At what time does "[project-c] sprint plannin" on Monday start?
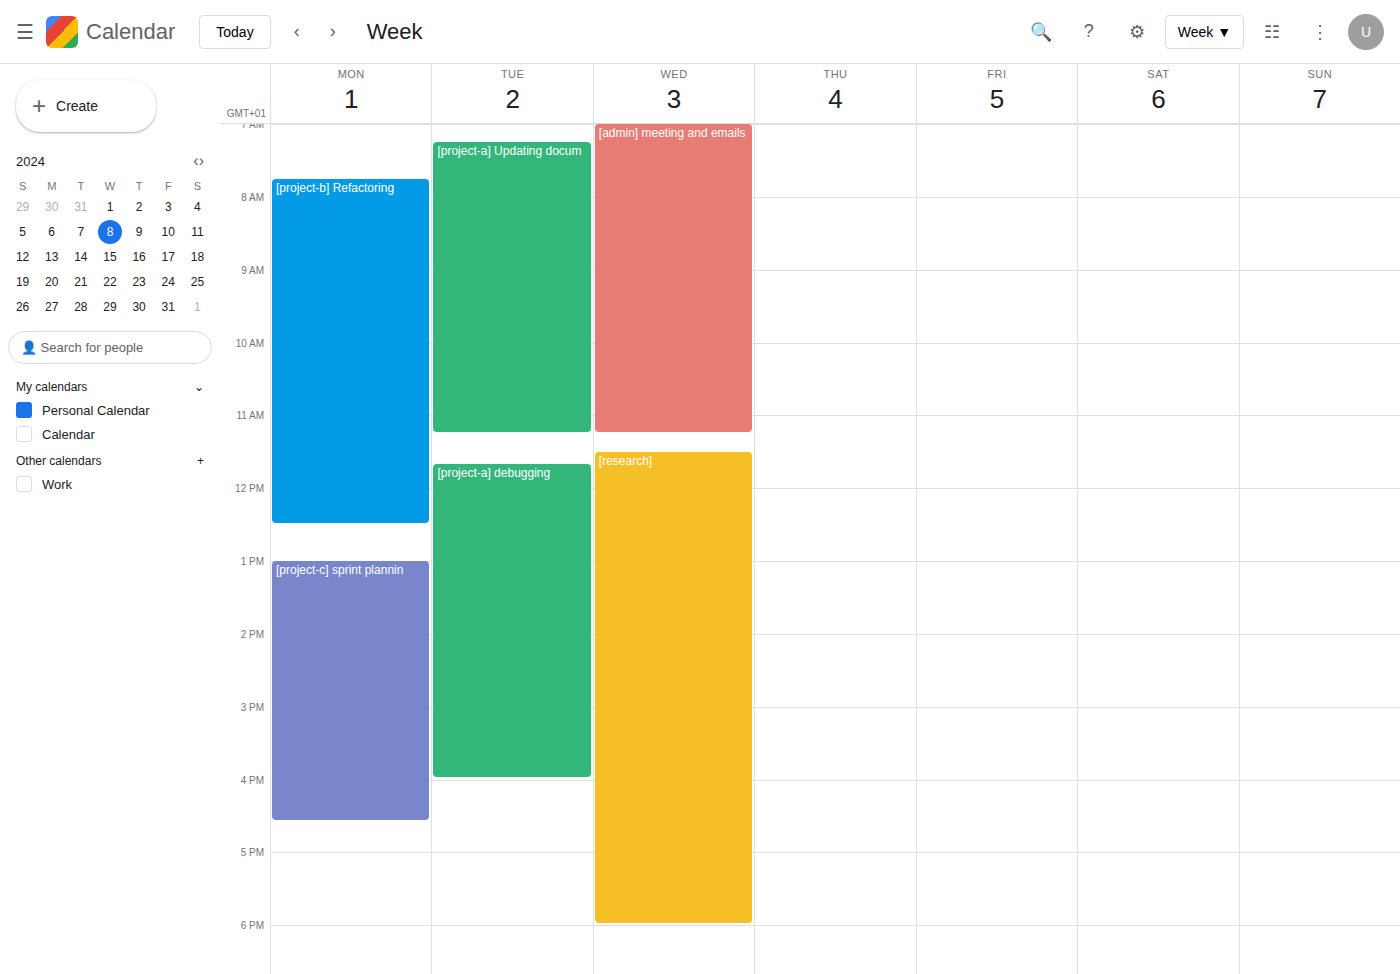
1:00 PM